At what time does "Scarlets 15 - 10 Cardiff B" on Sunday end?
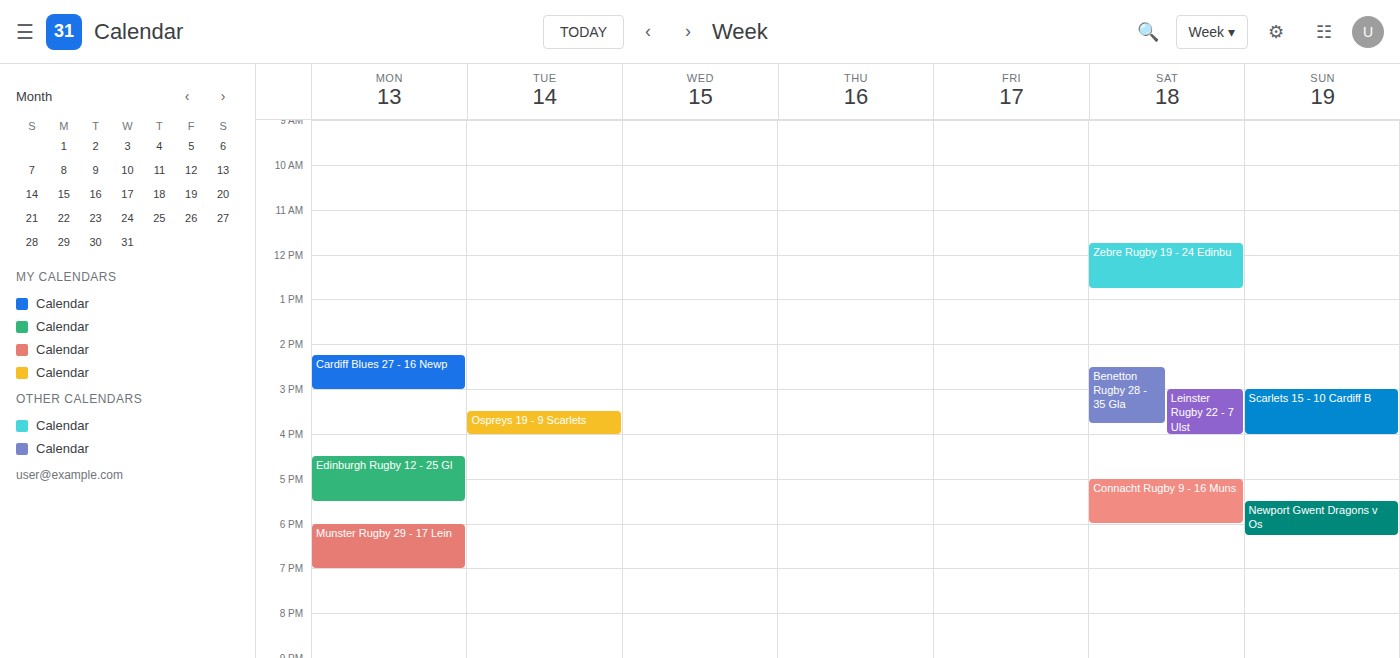
4:00 PM